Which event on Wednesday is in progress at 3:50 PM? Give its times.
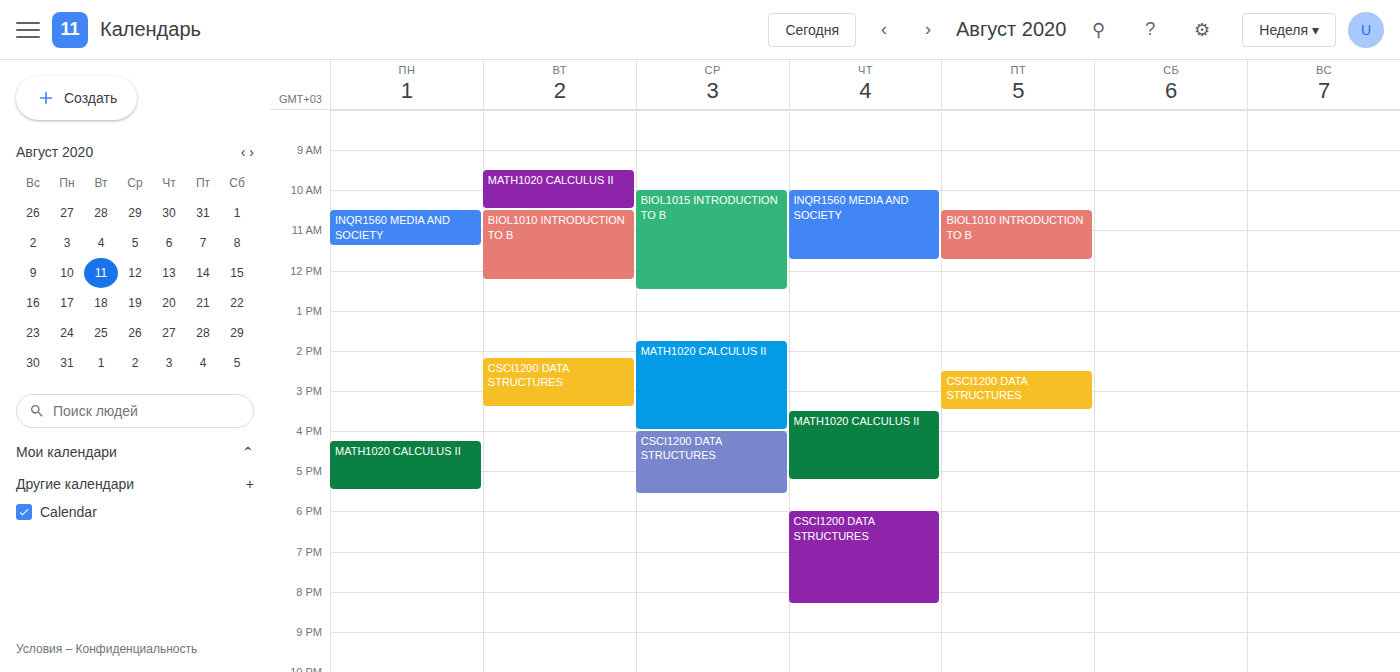
"MATH1020 CALCULUS II", 1:45 PM to 4:00 PM